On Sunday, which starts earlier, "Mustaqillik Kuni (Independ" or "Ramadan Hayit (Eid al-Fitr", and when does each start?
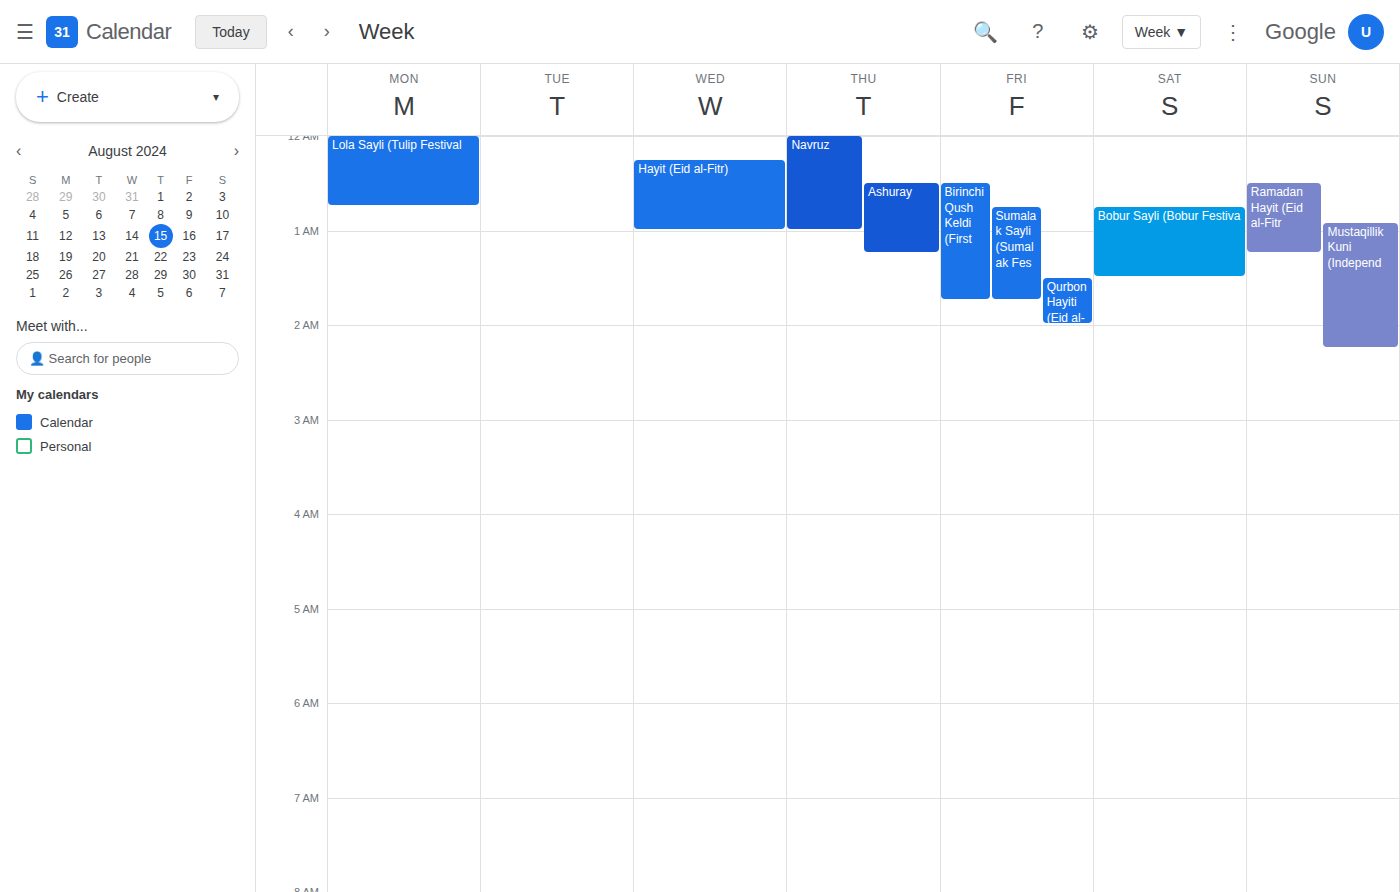
"Ramadan Hayit (Eid al-Fitr" 12:30 AM; "Mustaqillik Kuni (Independ" 12:55 AM.